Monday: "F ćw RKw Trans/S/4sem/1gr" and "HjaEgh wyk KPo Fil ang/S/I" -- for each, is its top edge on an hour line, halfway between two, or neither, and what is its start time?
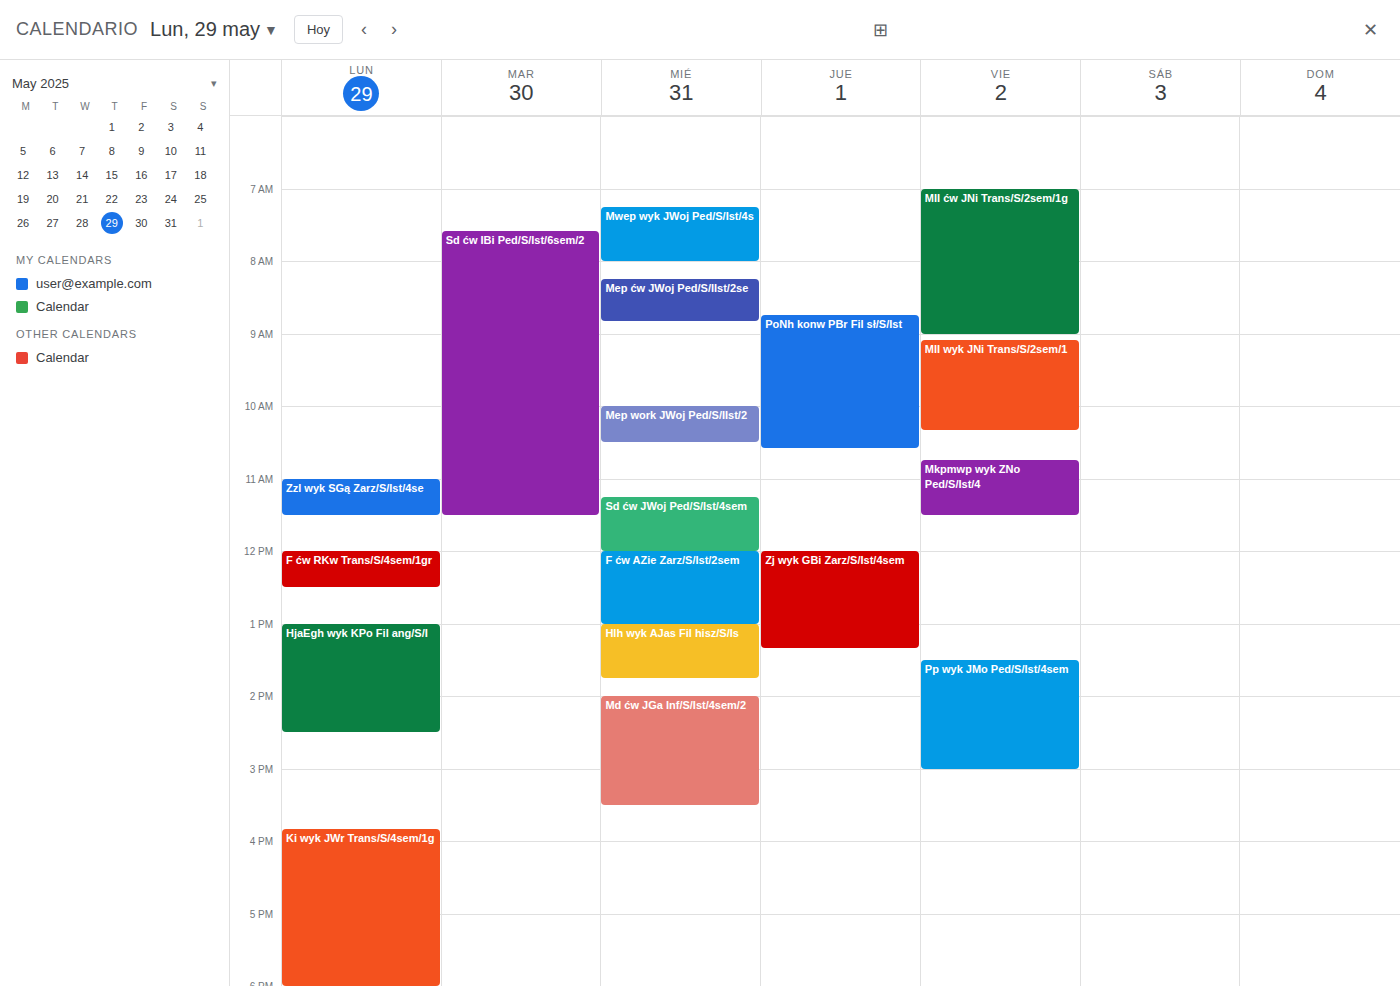
"F ćw RKw Trans/S/4sem/1gr": 12:00 PM, exactly on the 12 PM line. "HjaEgh wyk KPo Fil ang/S/I": 1:00 PM, exactly on the 1 PM line.